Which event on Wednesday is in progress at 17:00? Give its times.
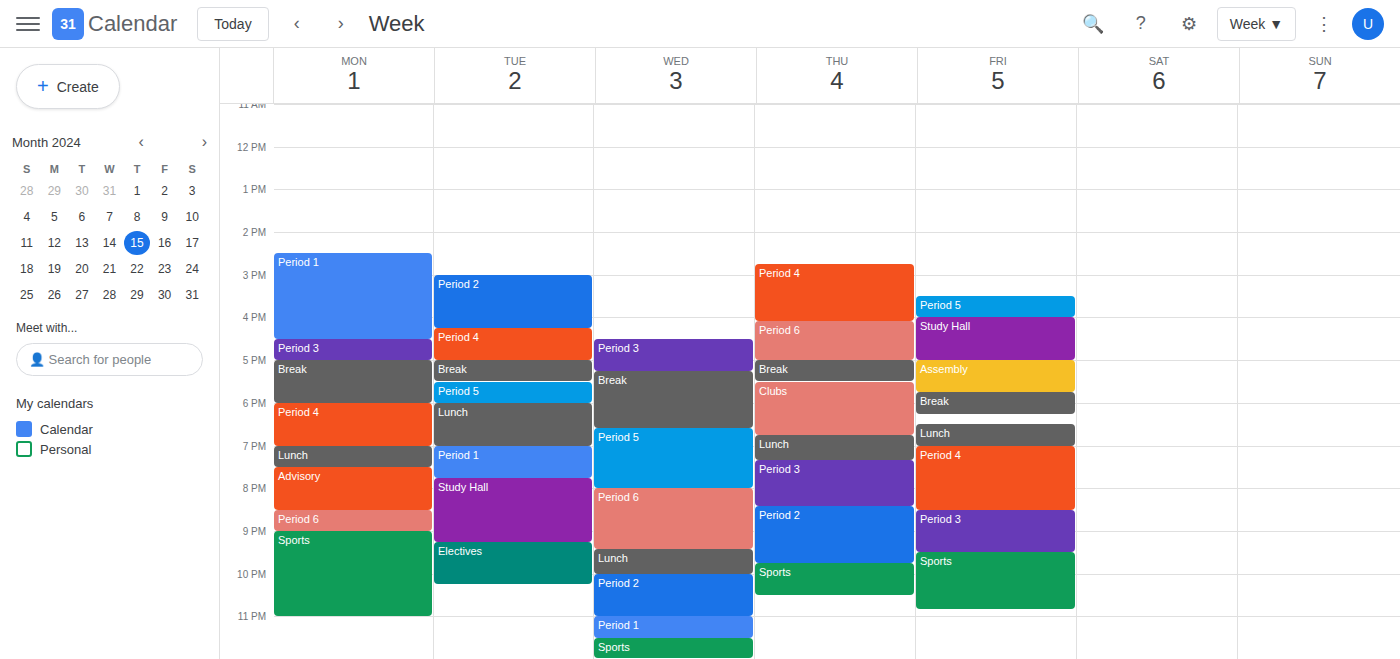
"Period 3", 16:30 to 17:15